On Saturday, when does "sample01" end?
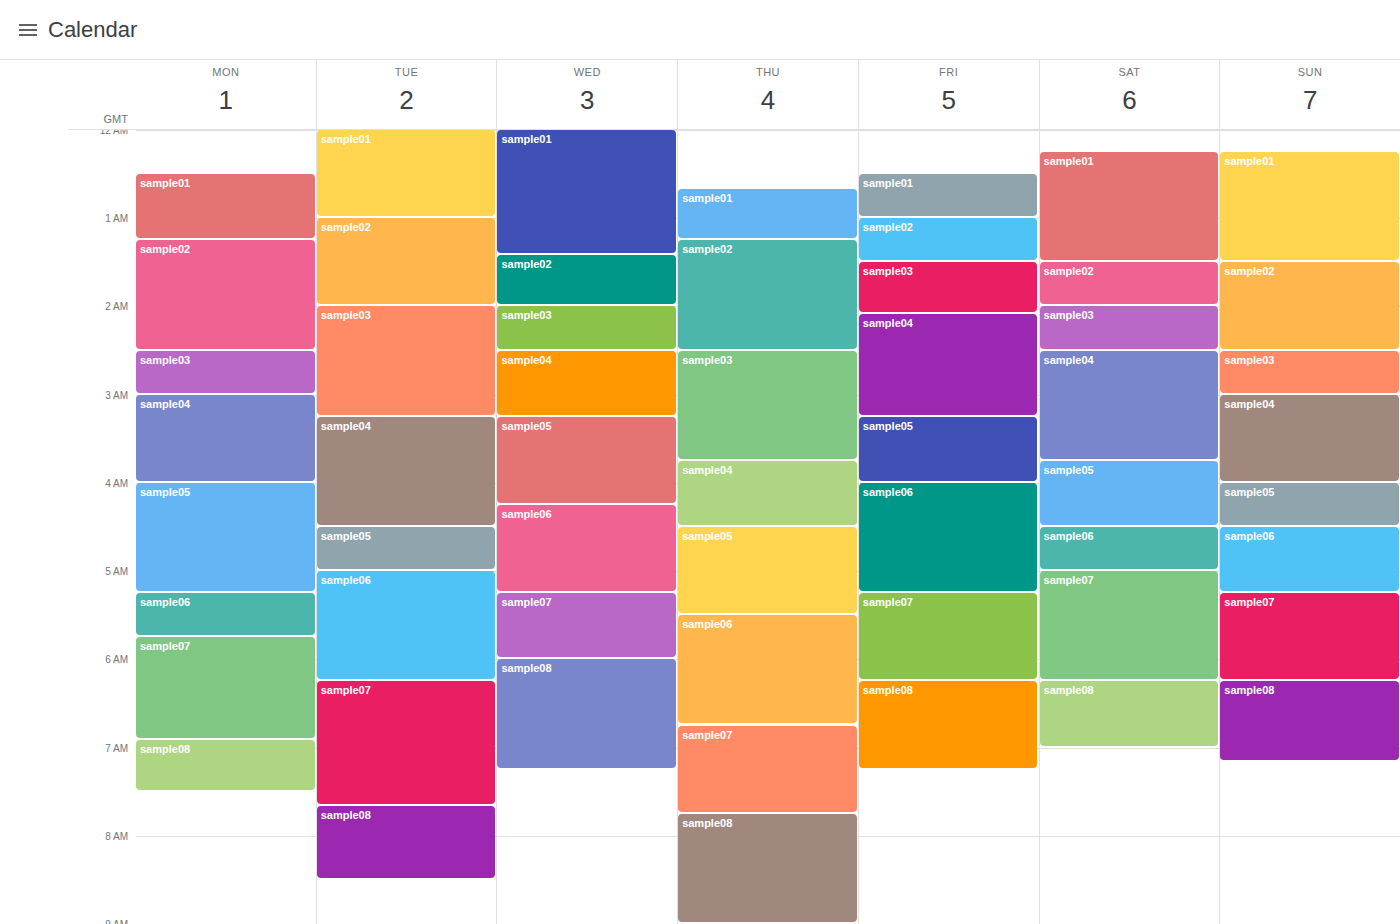
01:30